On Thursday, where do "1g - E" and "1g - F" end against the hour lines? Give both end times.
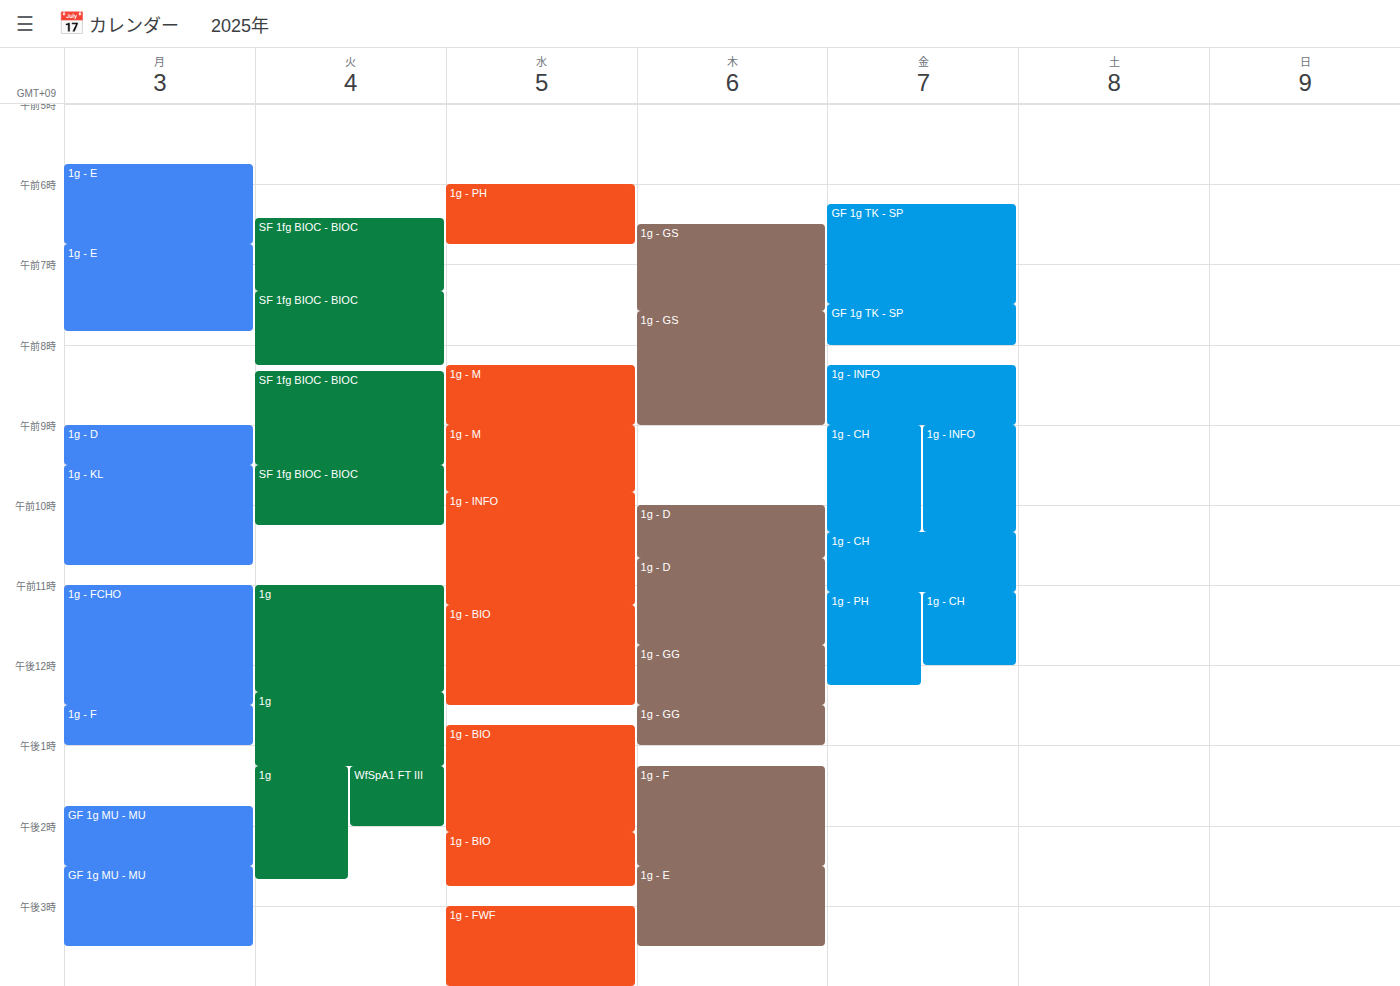
"1g - E": 3:30 PM, halfway between the 3 PM and 4 PM lines. "1g - F": 2:30 PM, halfway between the 2 PM and 3 PM lines.